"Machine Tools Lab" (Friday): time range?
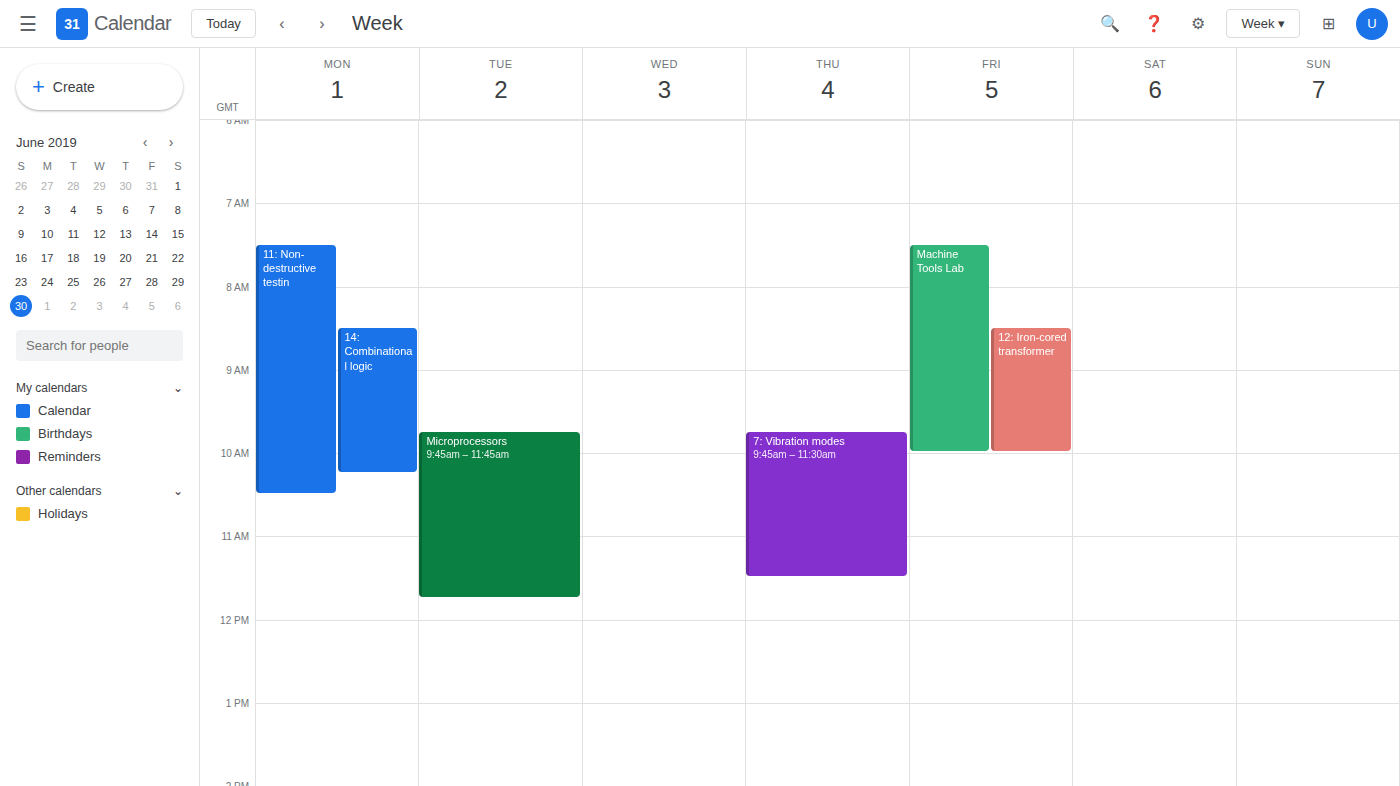
7:30 AM to 10:00 AM